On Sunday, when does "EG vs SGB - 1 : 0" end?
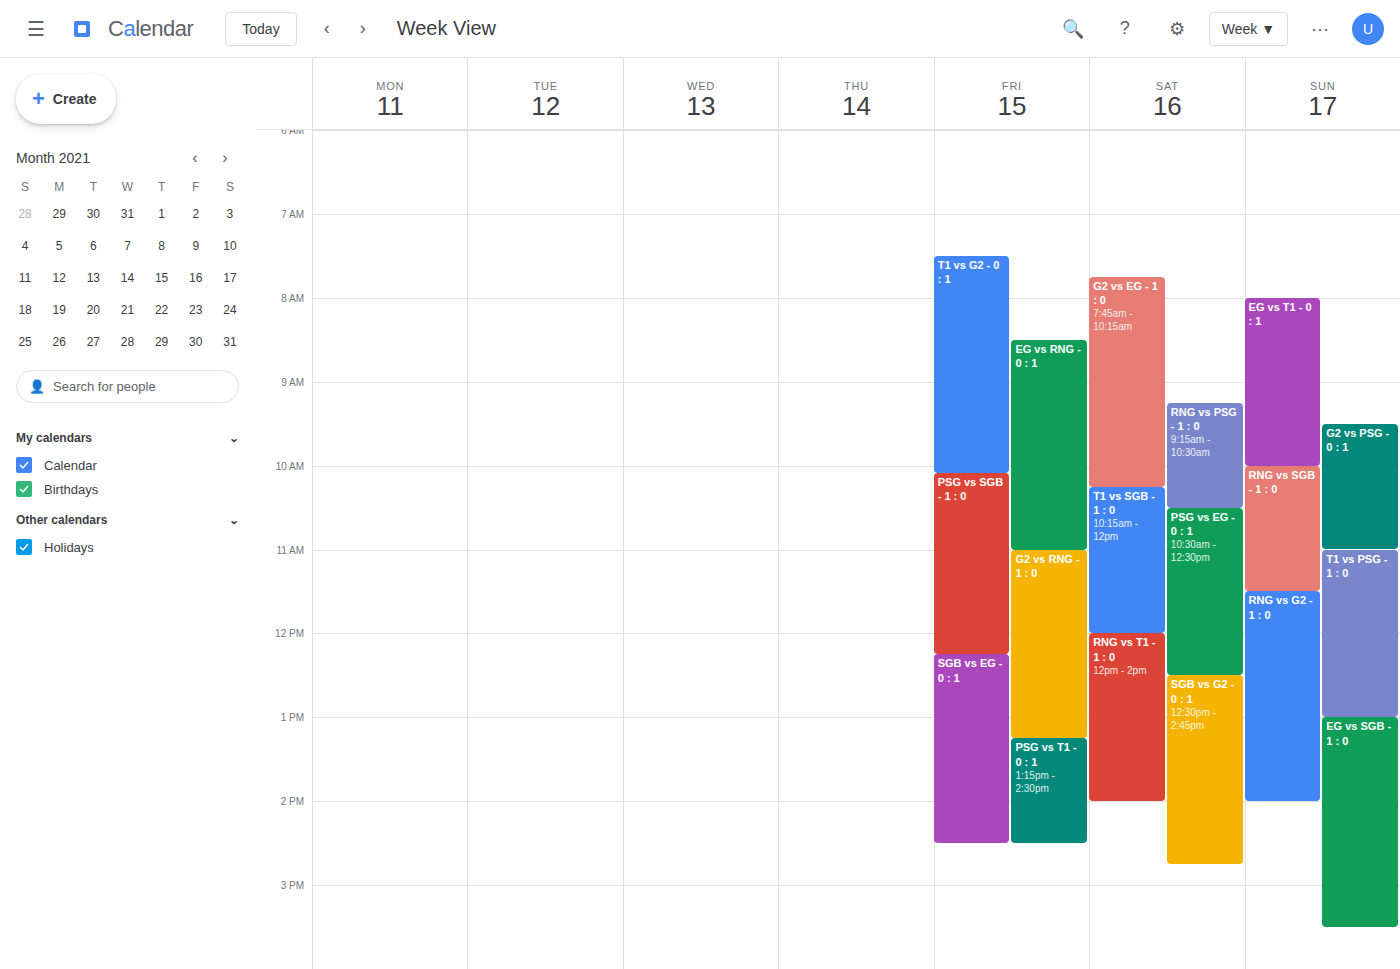
3:30 PM